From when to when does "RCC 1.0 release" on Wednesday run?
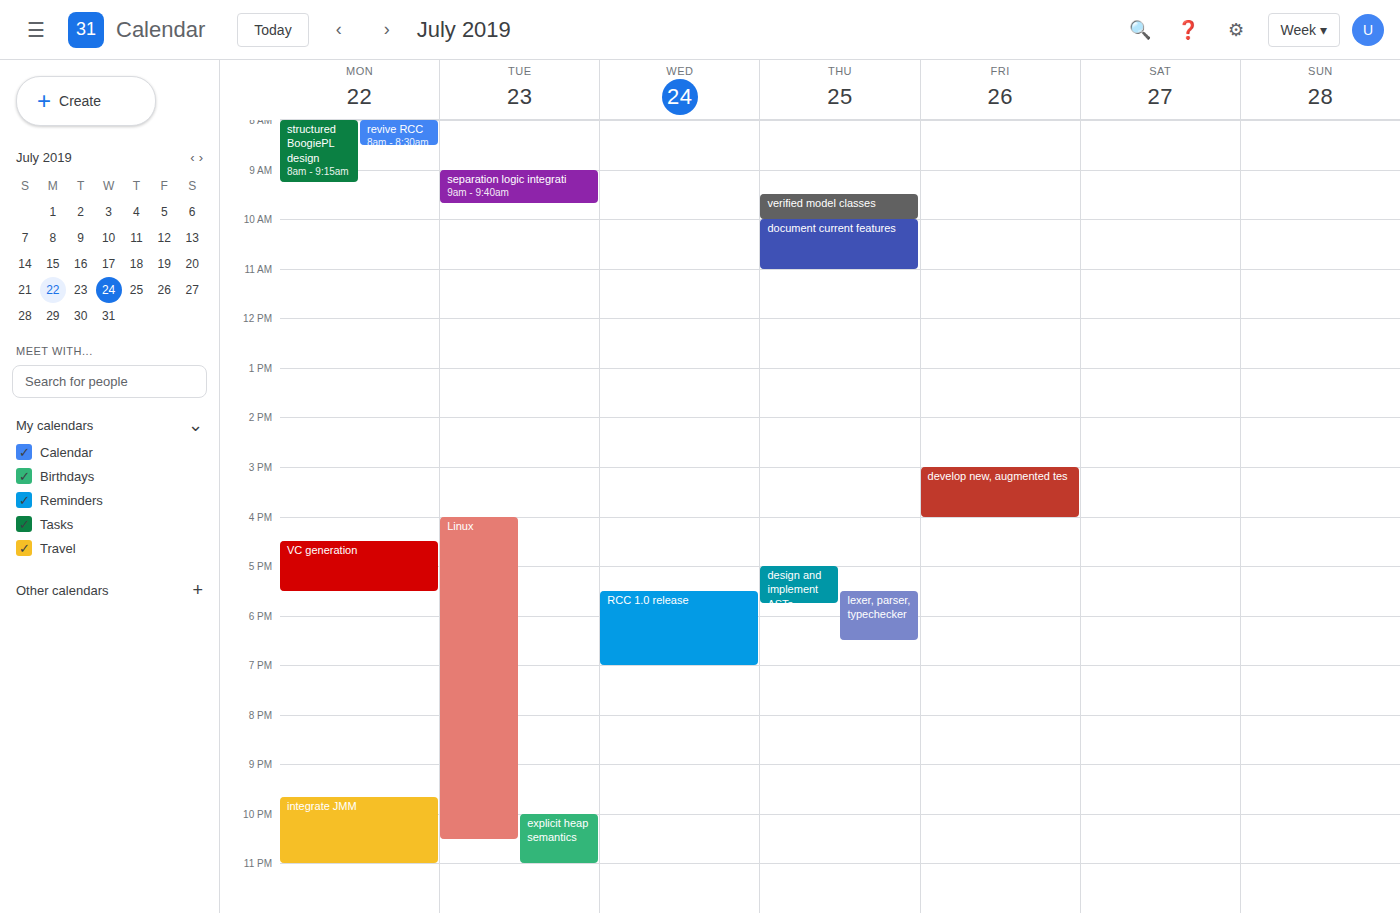
17:30 to 19:00